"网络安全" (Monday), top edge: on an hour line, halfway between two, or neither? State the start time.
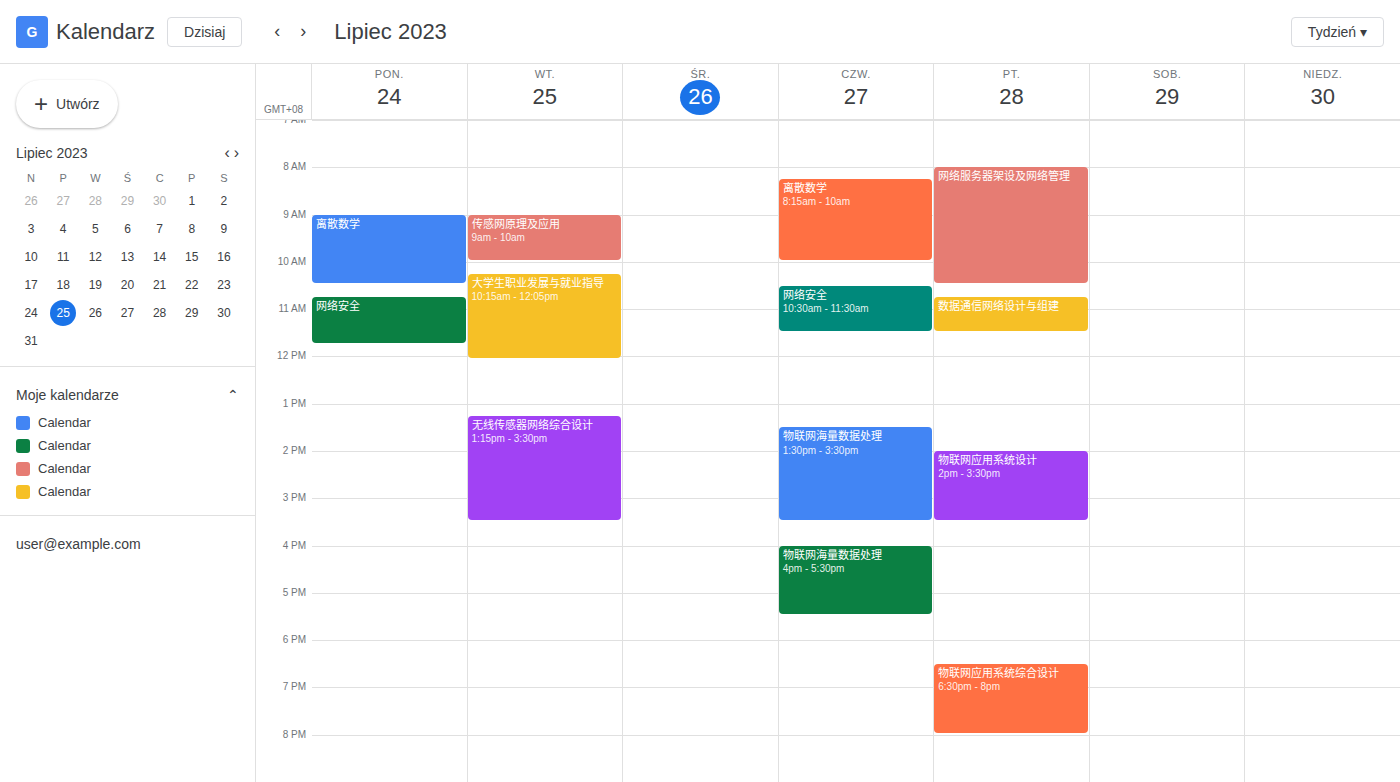
10:45 AM -- neither: three quarters of the way from the 10 AM line to the 11 AM line.